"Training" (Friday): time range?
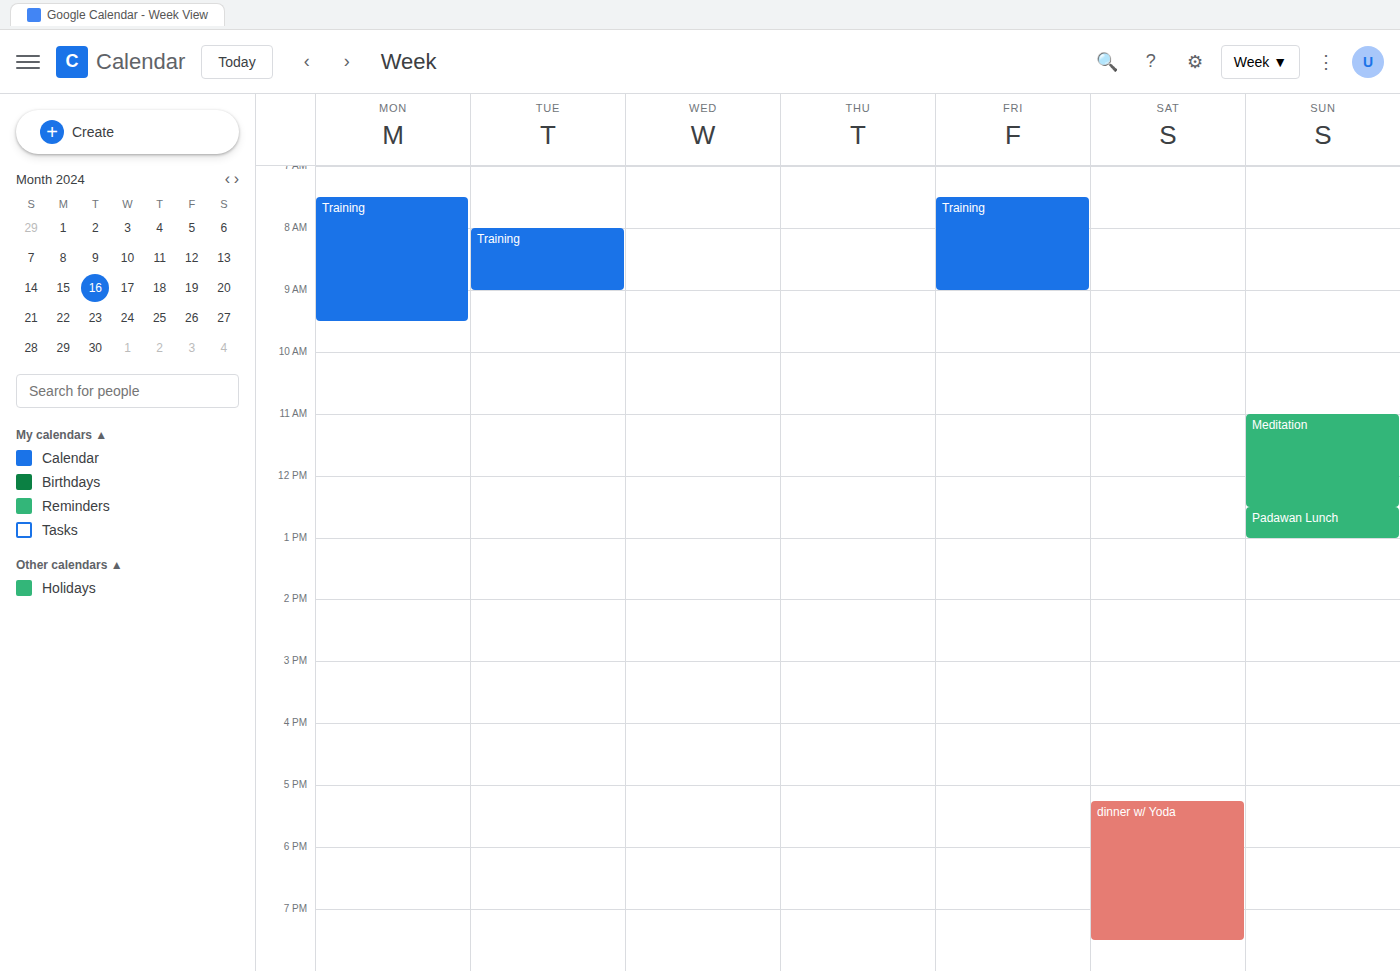
07:30 to 09:00